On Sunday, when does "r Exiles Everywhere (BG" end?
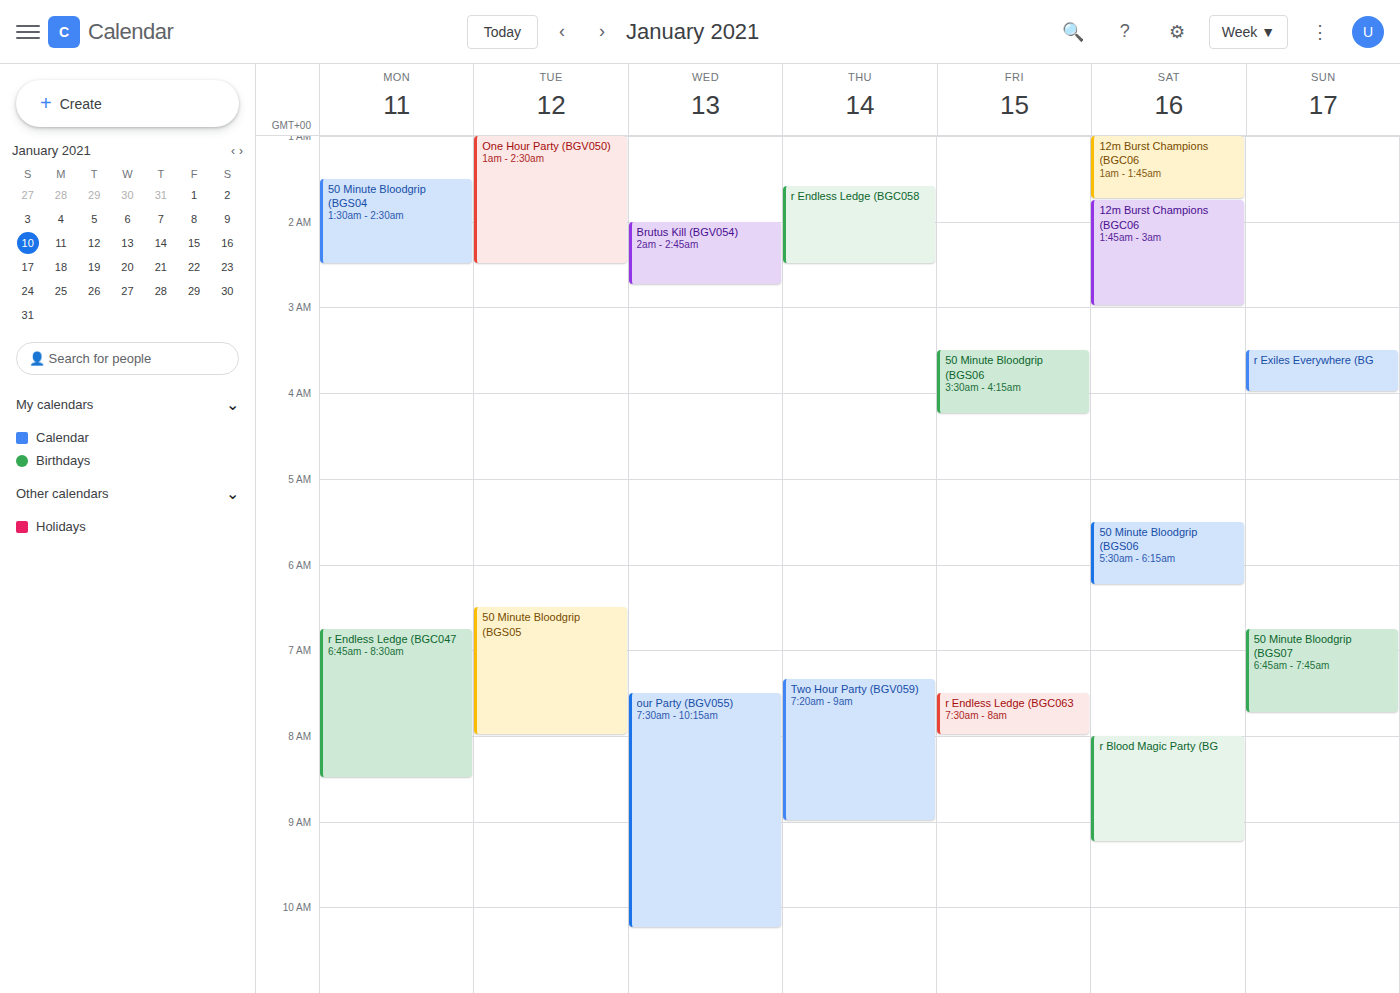
4:00 AM